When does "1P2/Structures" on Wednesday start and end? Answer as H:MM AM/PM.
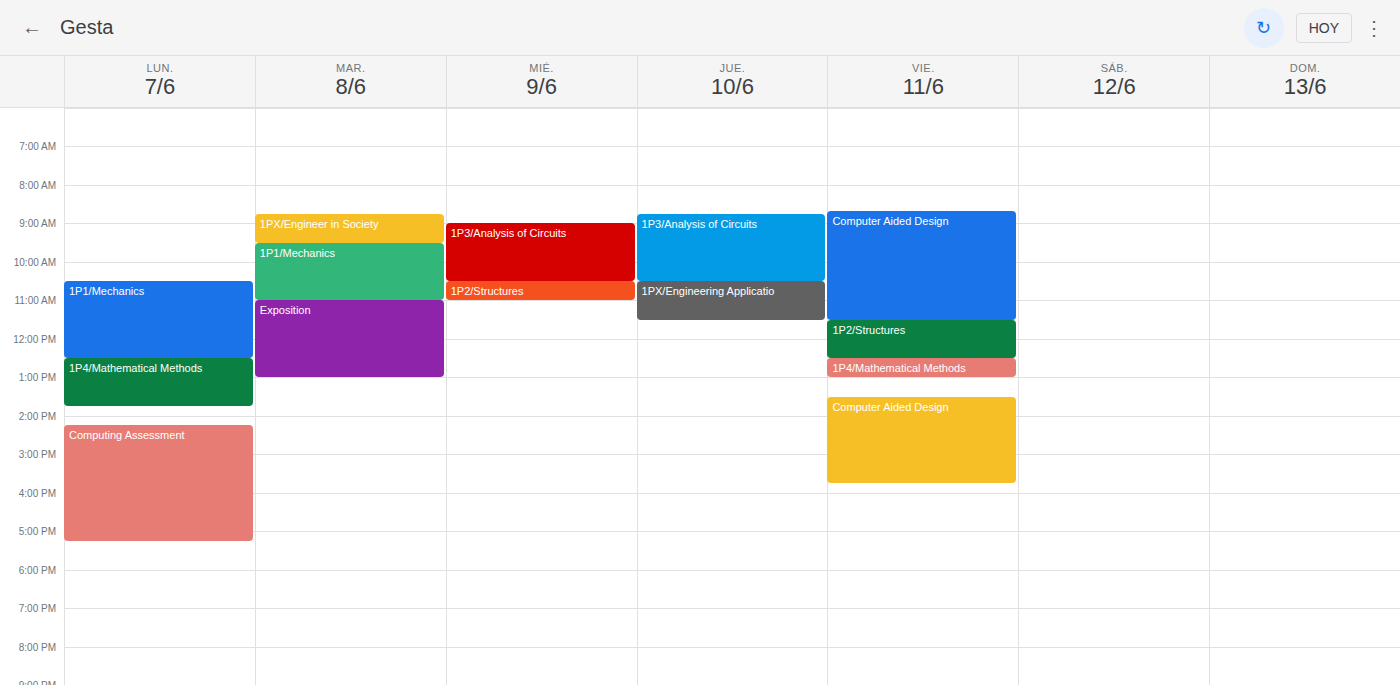
10:30 AM to 11:00 AM